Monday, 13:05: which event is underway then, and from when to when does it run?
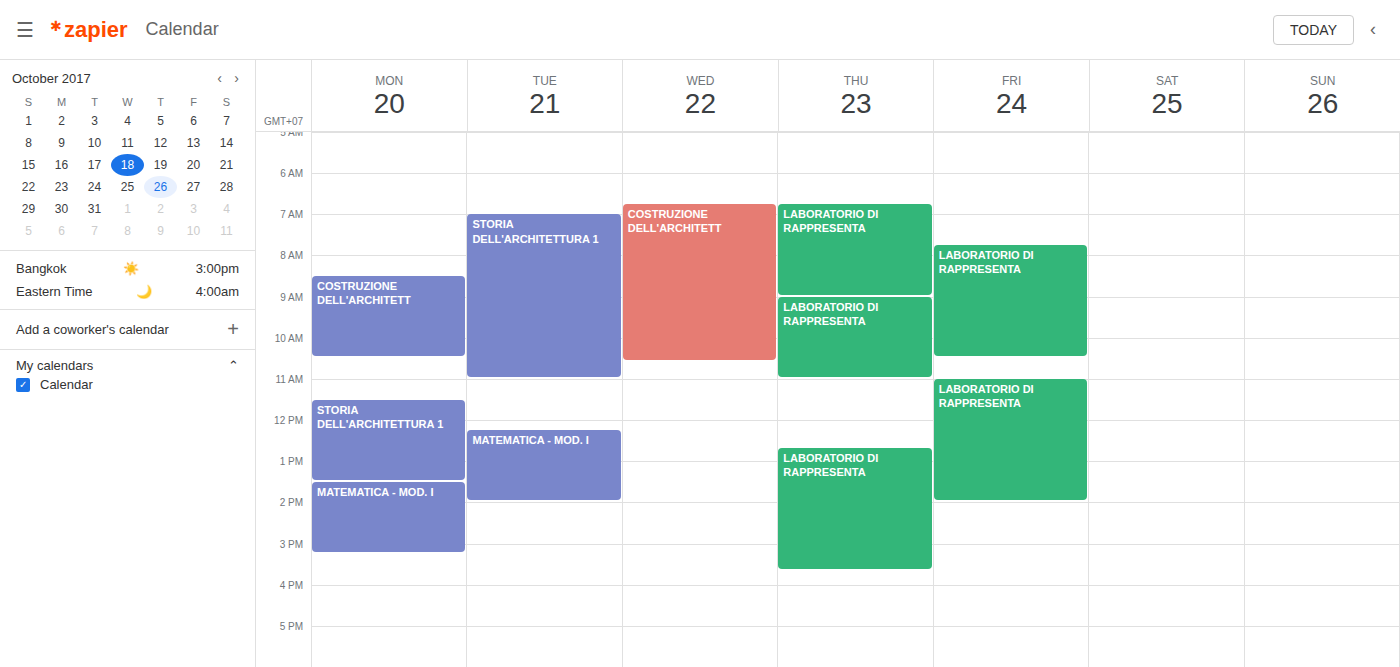
"STORIA DELL'ARCHITETTURA 1", 11:30 to 13:30